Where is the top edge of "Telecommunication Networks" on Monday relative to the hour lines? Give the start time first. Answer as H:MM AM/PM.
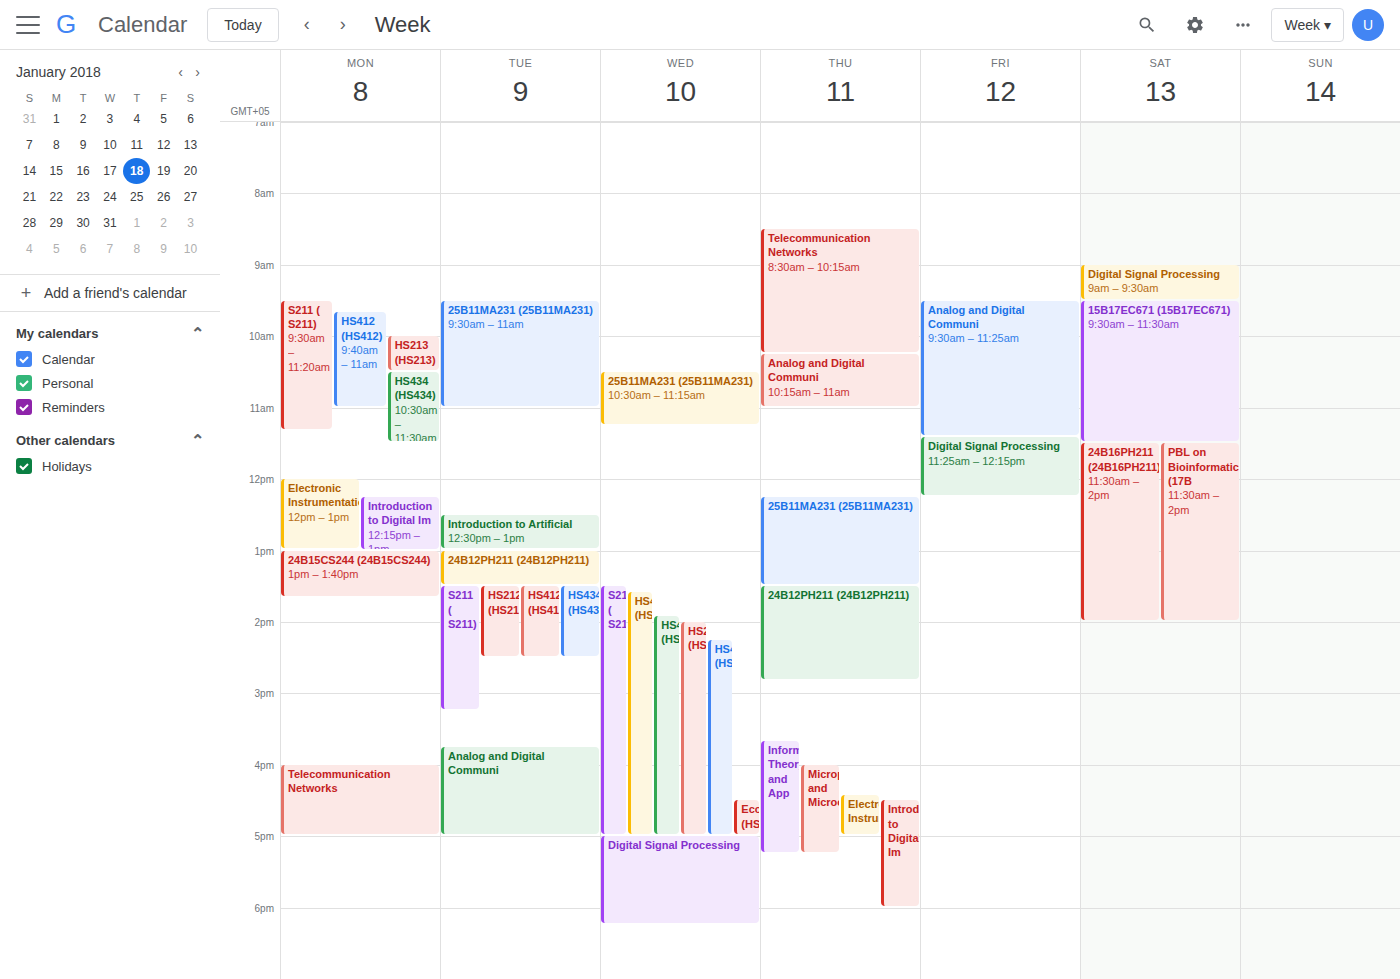
4:00 PM -- exactly on the 4 PM line.